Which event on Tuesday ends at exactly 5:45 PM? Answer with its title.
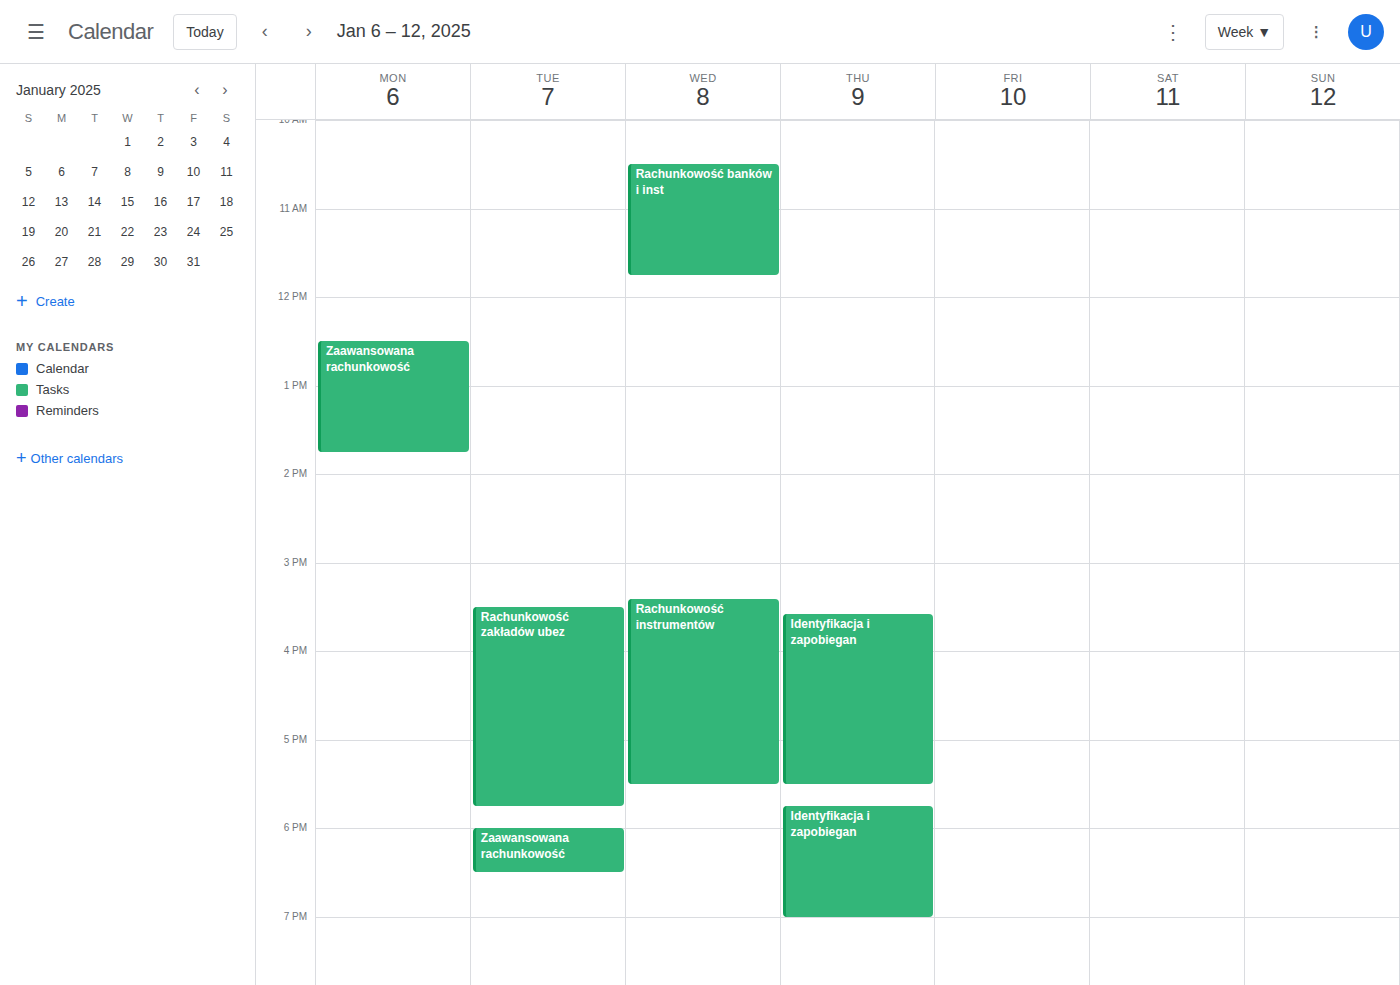
"Rachunkowość zakładów ubez"